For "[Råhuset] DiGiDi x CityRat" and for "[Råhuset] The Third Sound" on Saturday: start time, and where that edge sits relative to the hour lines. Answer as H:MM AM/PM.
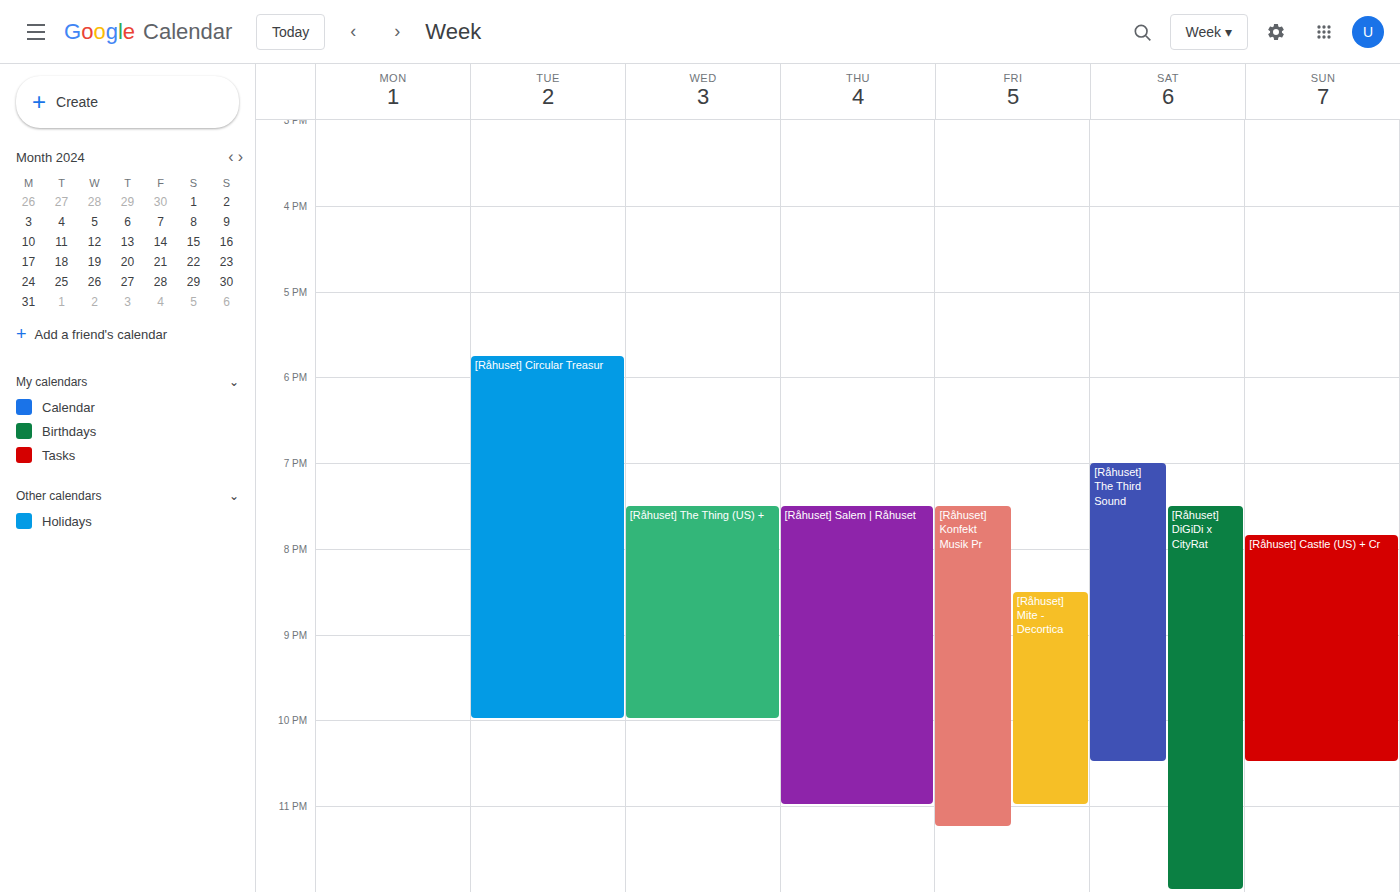
"[Råhuset] DiGiDi x CityRat": 7:30 PM, halfway between the 7 PM and 8 PM lines. "[Råhuset] The Third Sound": 7:00 PM, exactly on the 7 PM line.